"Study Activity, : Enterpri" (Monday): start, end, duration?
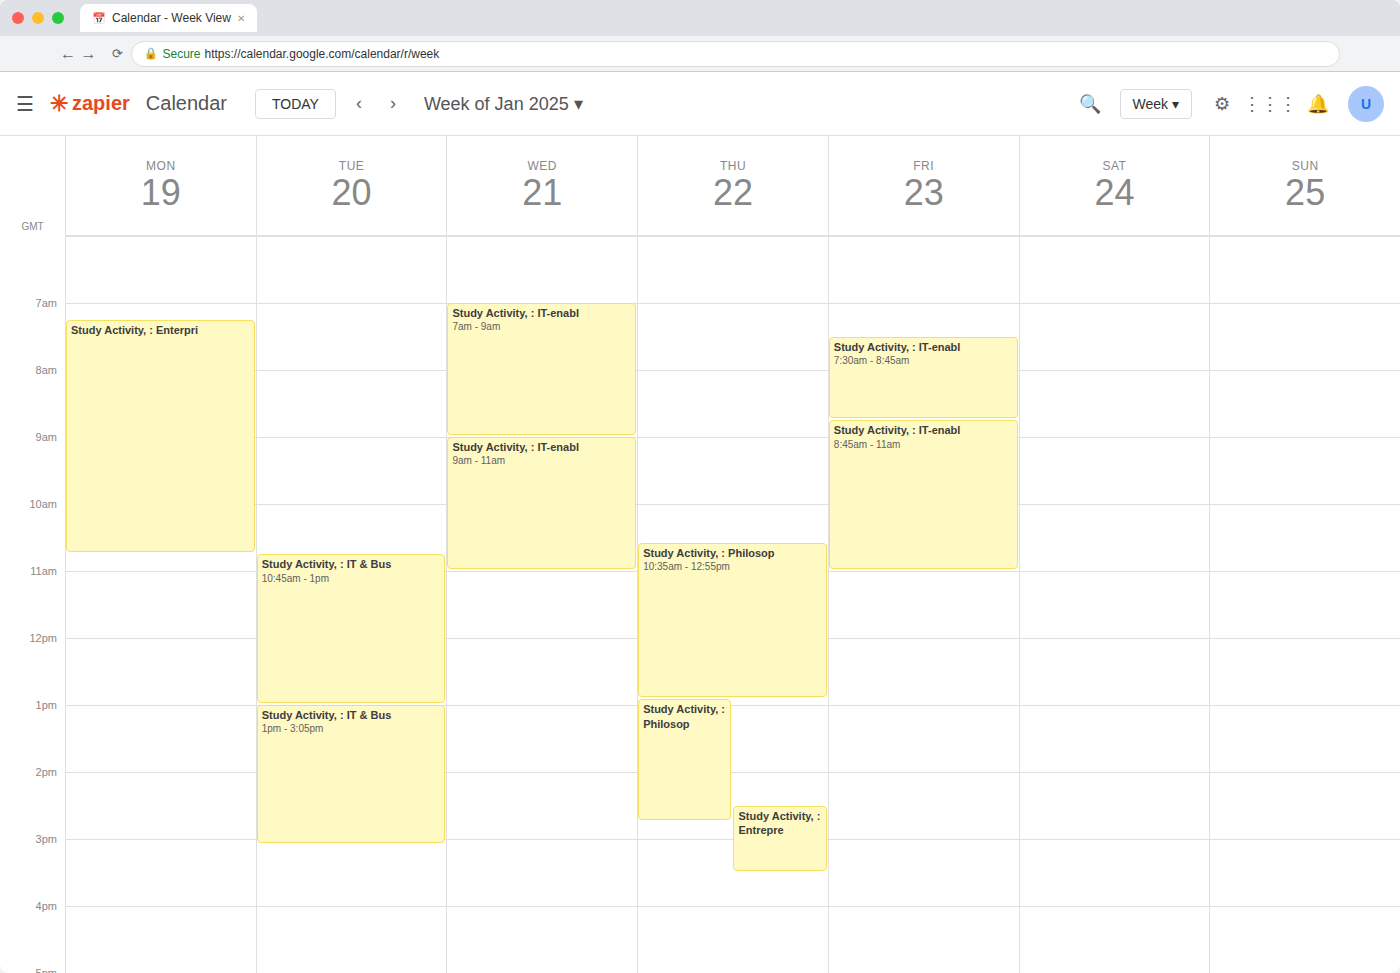
7:15 AM to 10:45 AM, 3 hours 30 minutes